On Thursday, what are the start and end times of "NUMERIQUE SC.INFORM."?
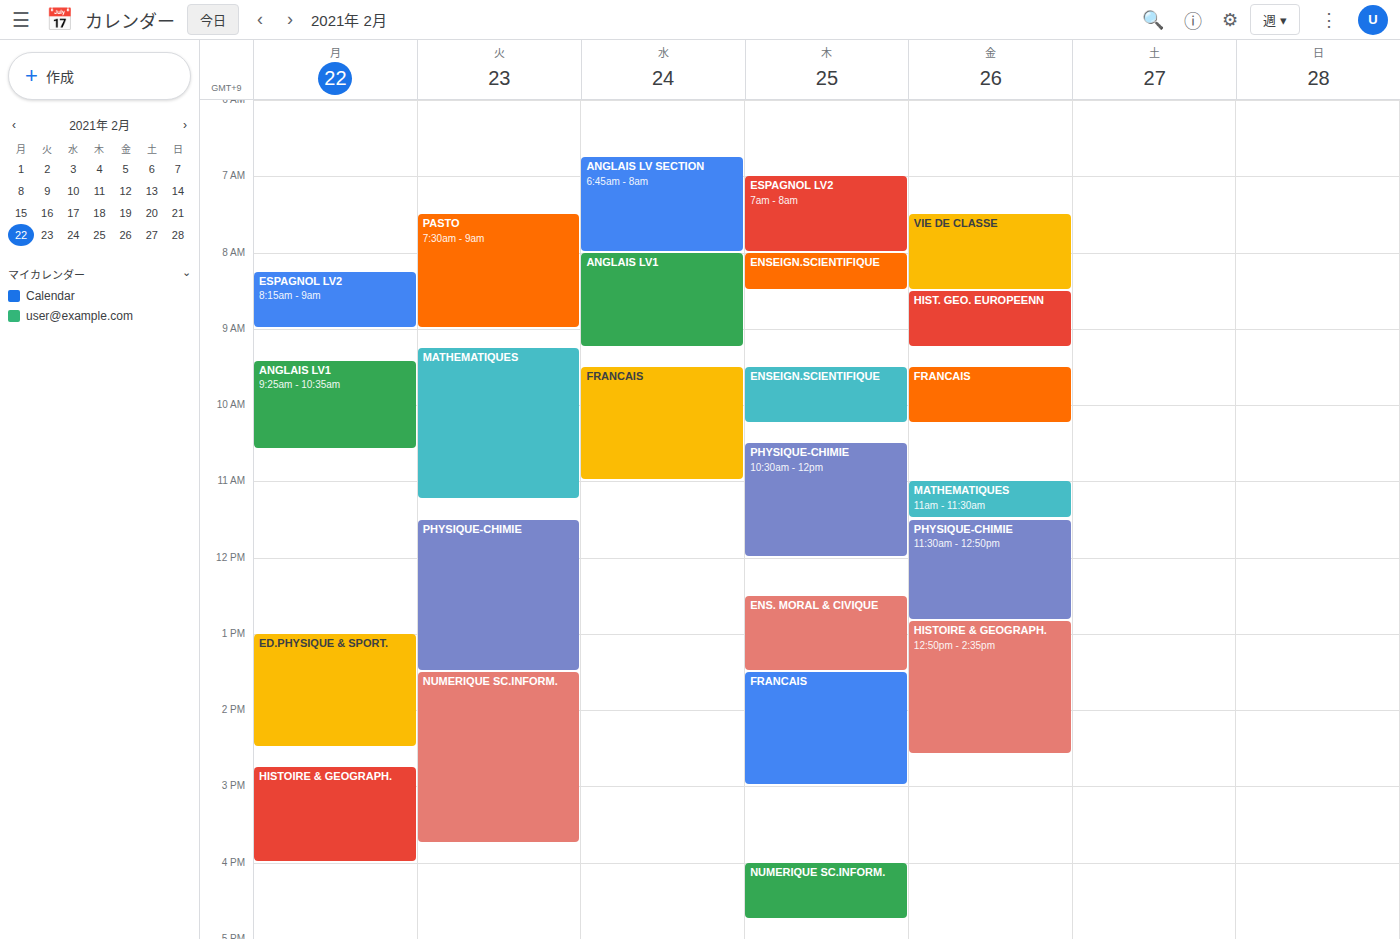
4:00 PM to 4:45 PM